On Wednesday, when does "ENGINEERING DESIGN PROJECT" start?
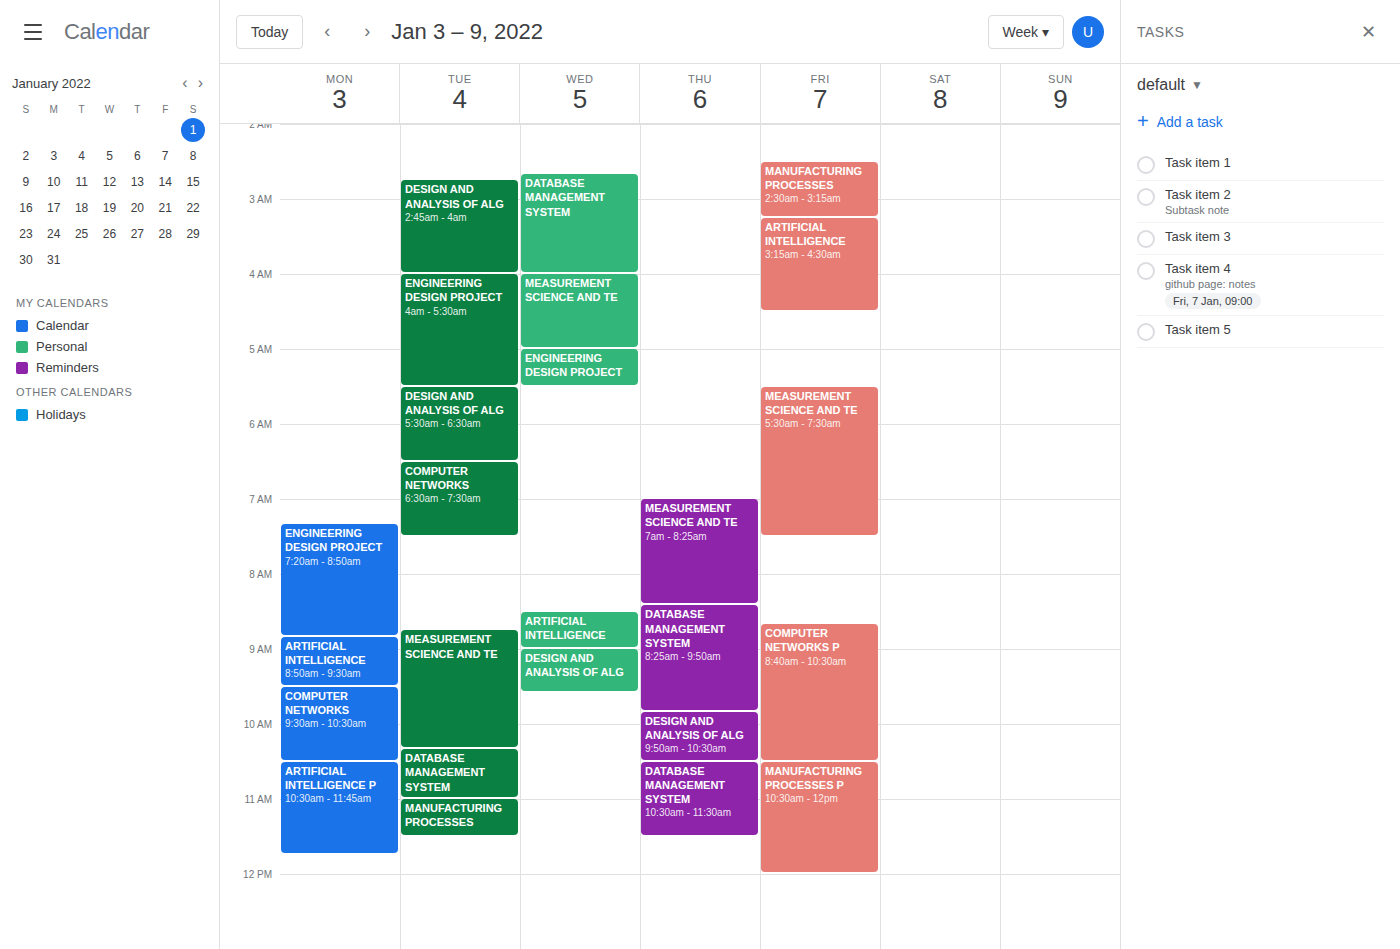
5:00 AM